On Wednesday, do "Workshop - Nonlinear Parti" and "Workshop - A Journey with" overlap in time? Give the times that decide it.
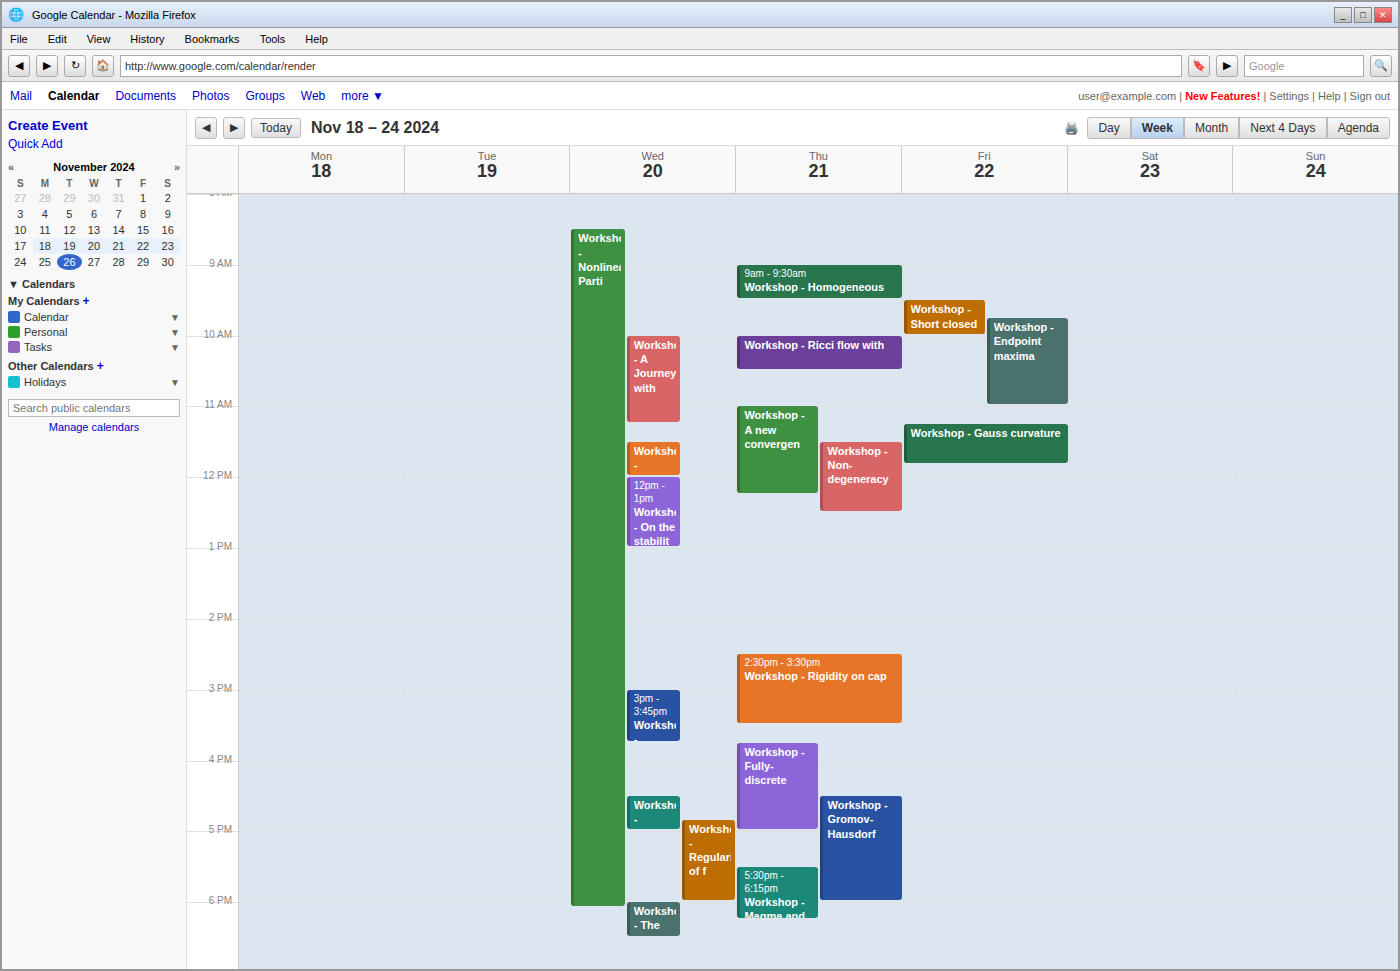
"Workshop - A Journey with" runs 10:00 AM to 11:15 AM, inside "Workshop - Nonlinear Parti" -- they overlap.